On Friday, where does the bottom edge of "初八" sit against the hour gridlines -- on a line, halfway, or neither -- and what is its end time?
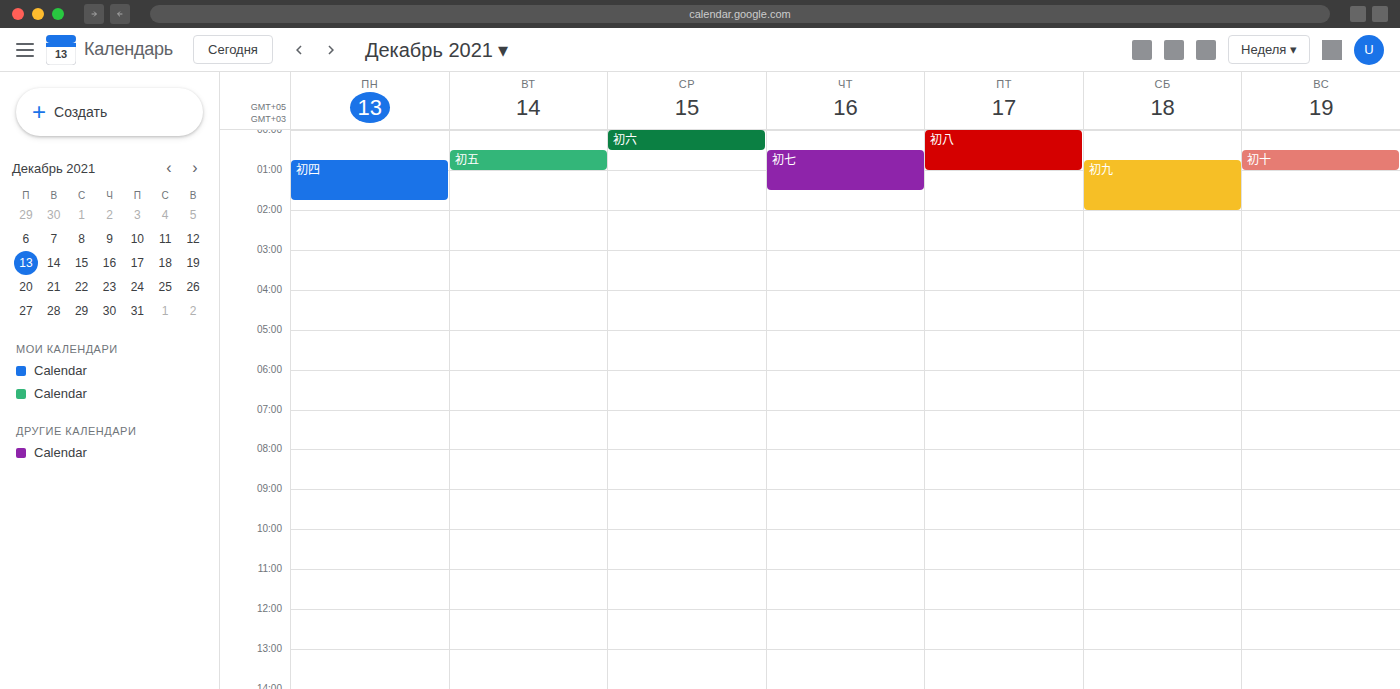
1:00 AM -- exactly on the 1 AM line.